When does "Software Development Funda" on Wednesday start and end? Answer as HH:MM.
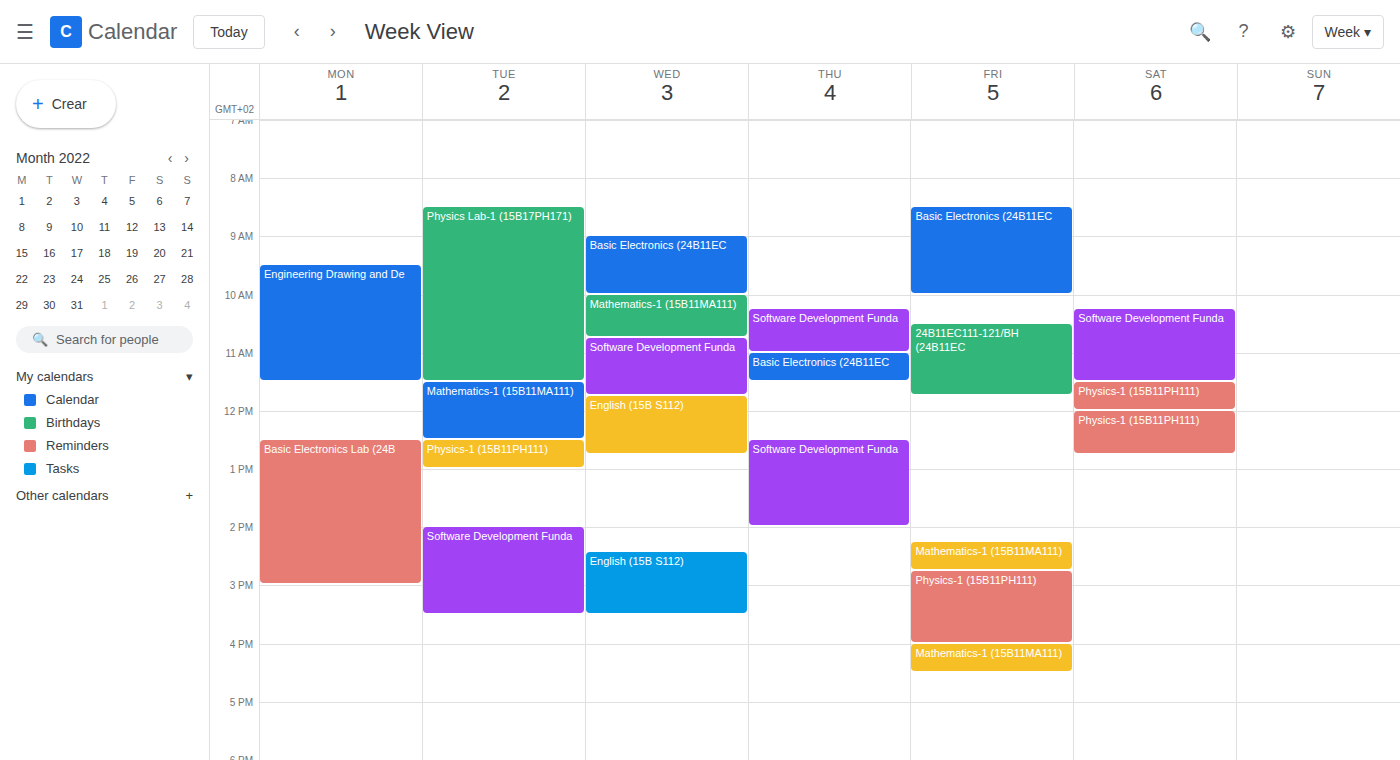
10:45 to 11:45